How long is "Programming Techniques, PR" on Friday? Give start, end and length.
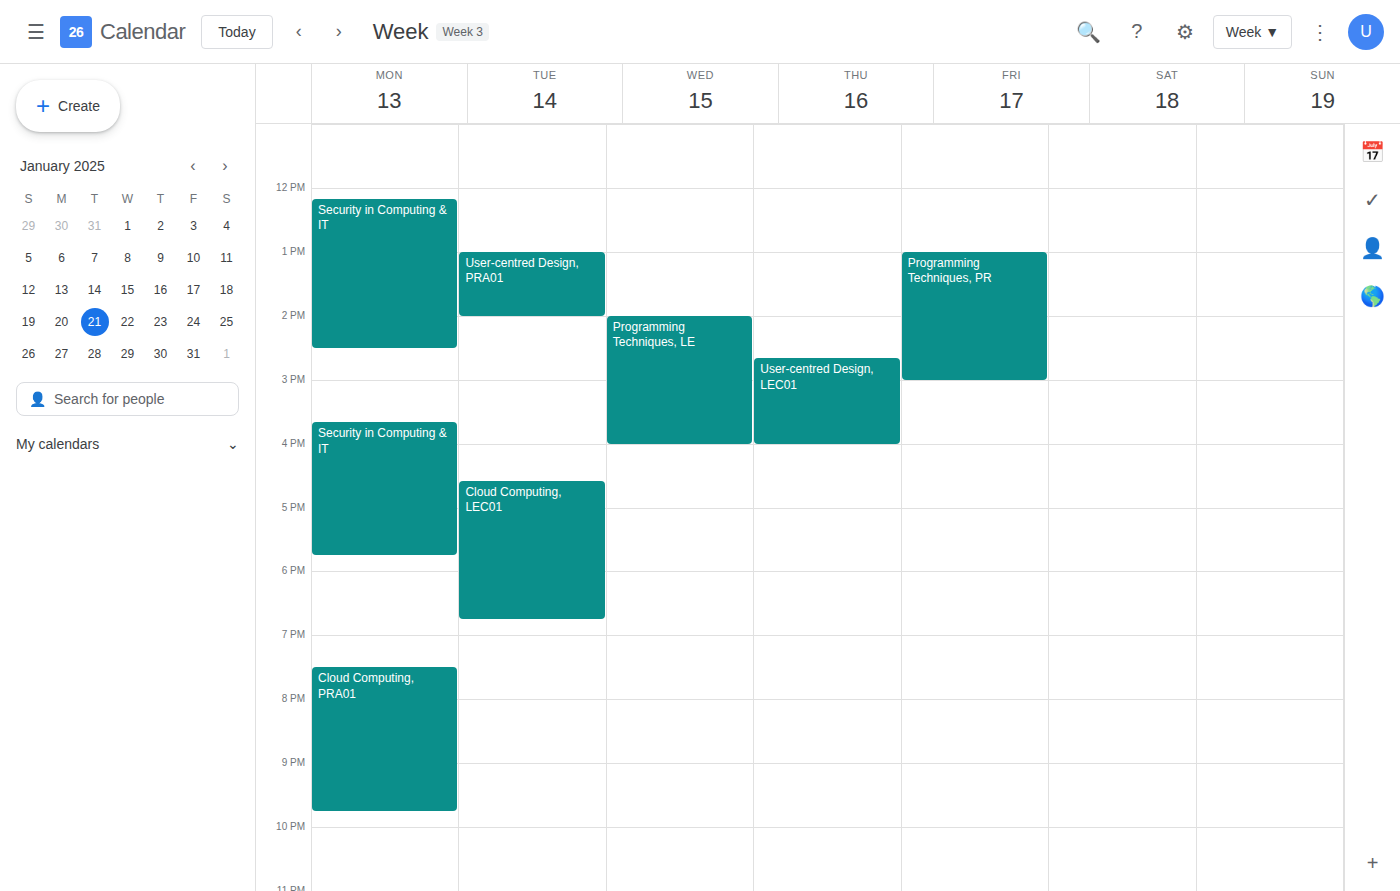
1:00 PM to 3:00 PM, 2 hours